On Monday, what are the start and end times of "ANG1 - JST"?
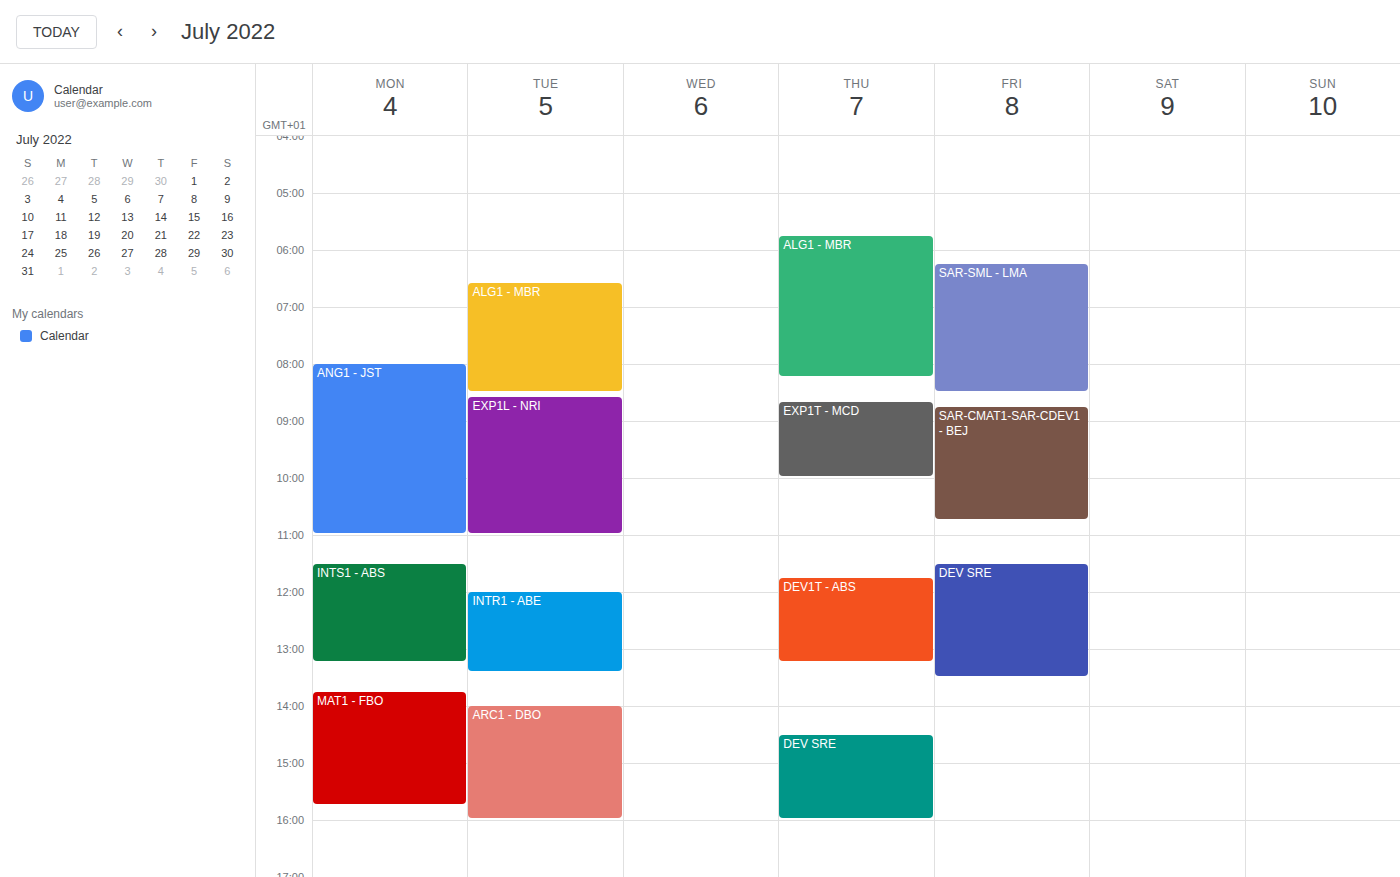
8:00 AM to 11:00 AM